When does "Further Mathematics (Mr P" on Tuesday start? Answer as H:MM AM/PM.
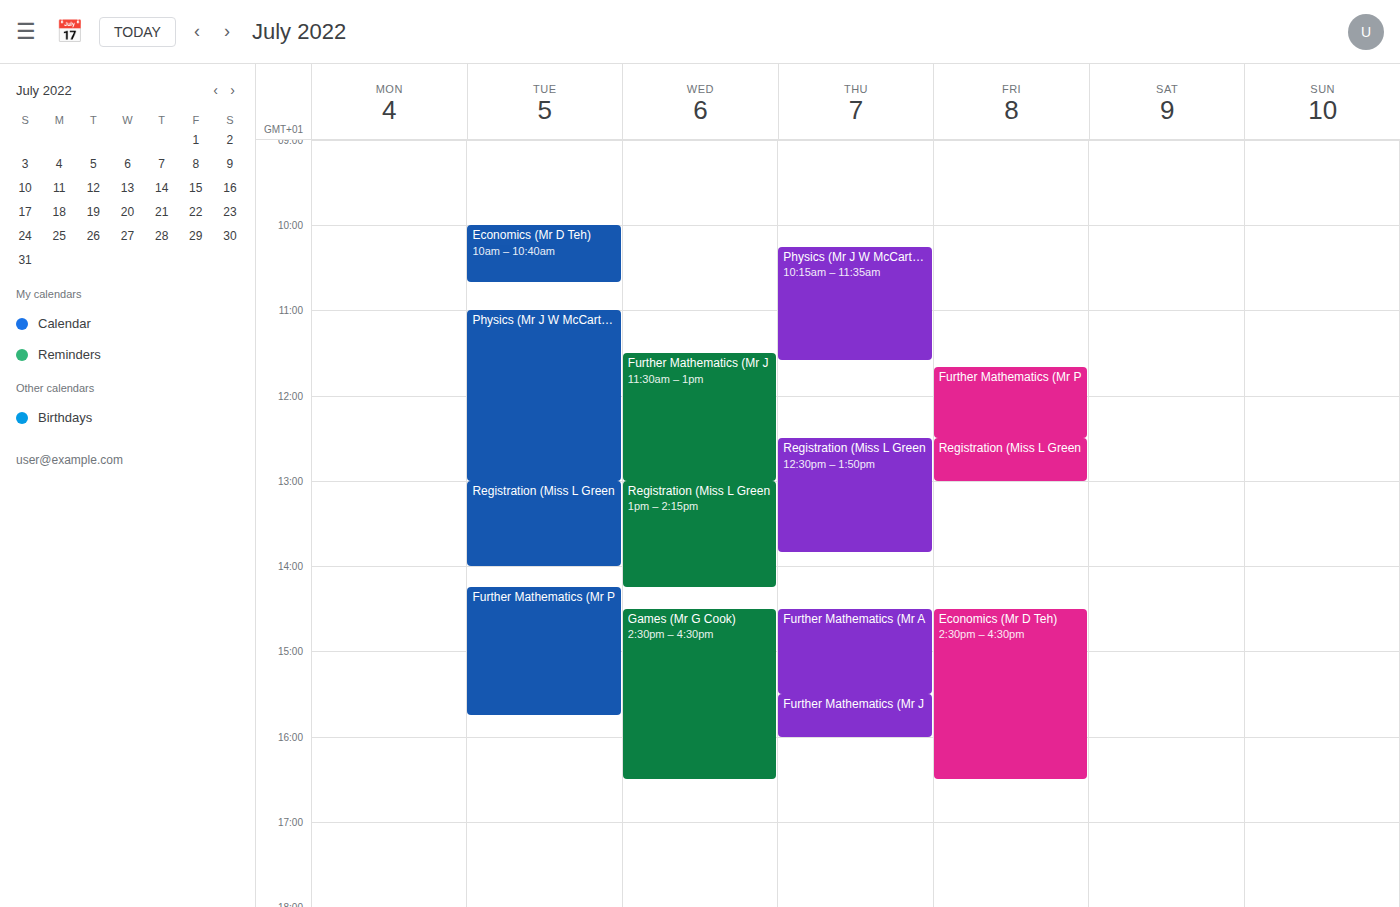
2:15 PM